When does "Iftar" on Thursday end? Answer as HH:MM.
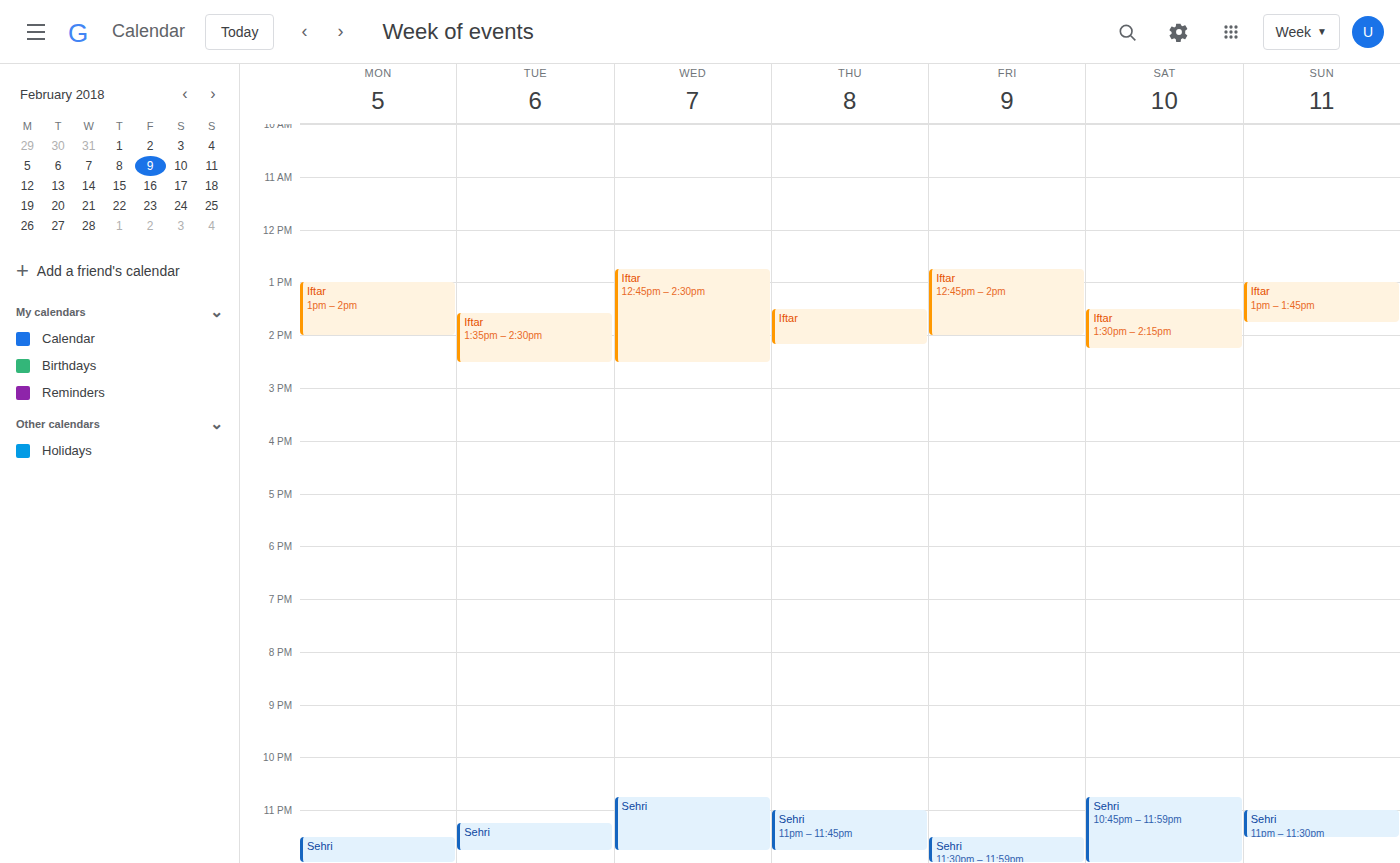
14:10